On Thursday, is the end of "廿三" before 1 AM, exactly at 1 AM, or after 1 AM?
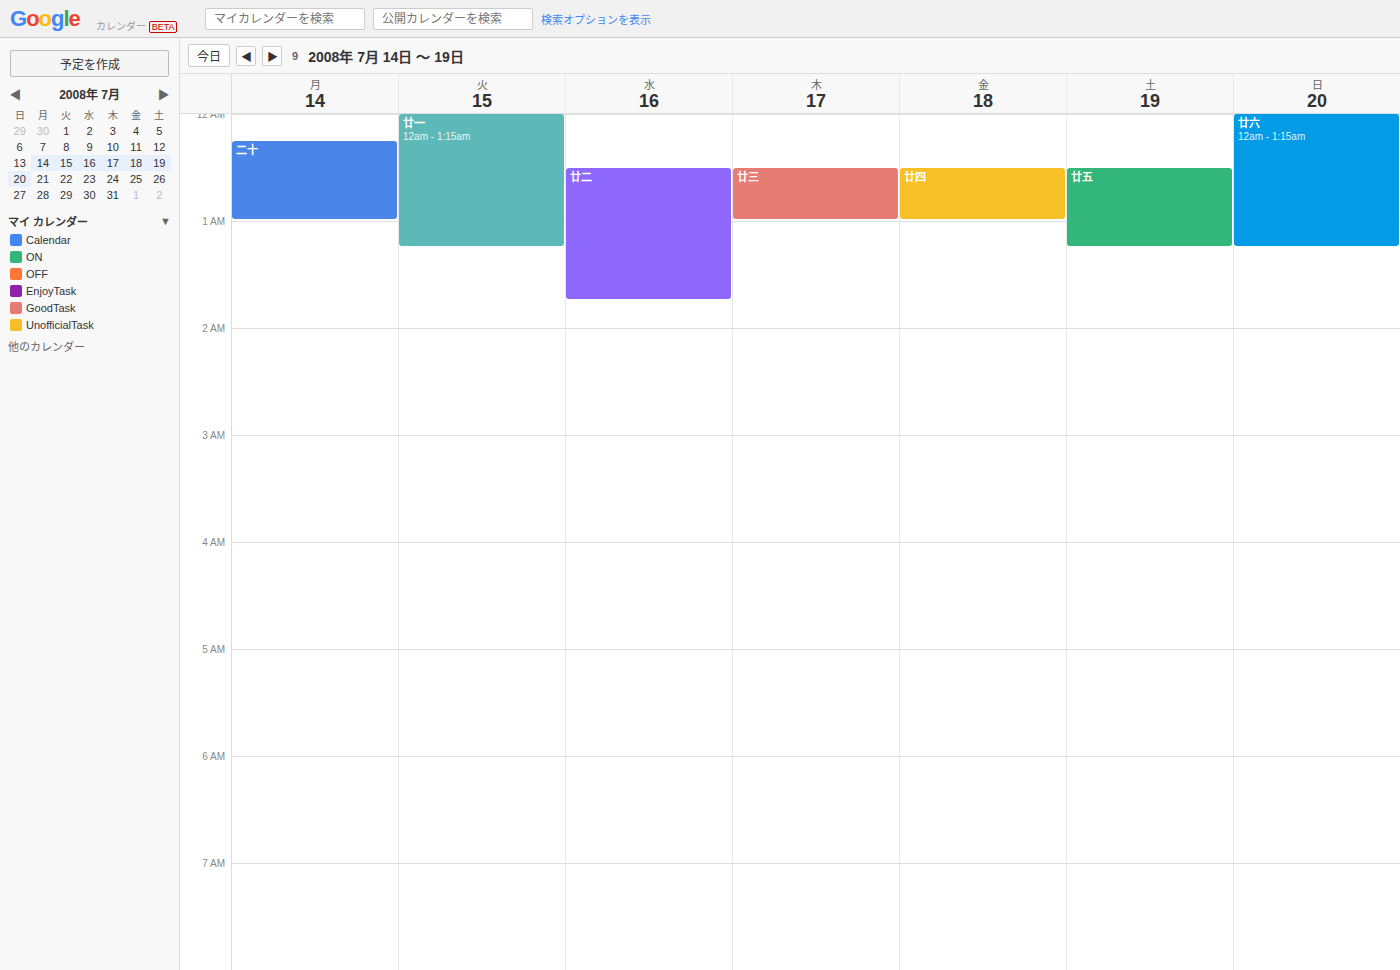
1:00 AM -- exactly at 1 AM, on the 1 AM line.